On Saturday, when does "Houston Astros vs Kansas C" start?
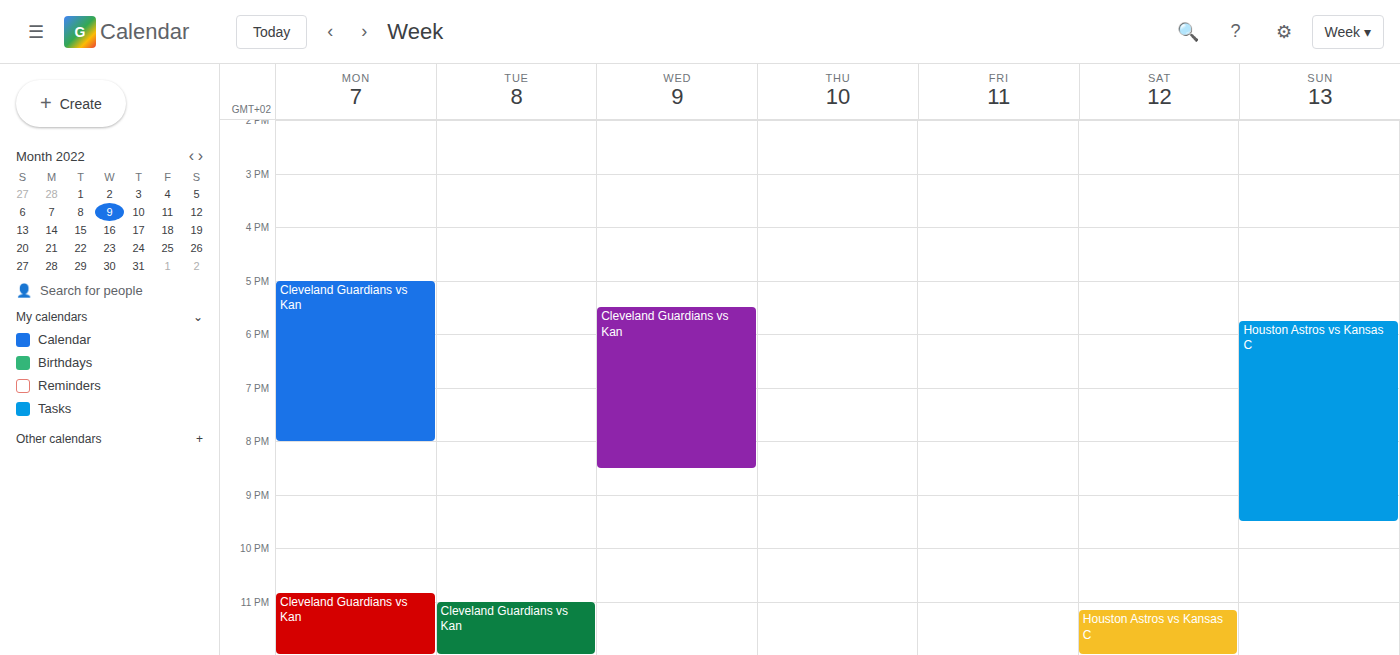
23:10